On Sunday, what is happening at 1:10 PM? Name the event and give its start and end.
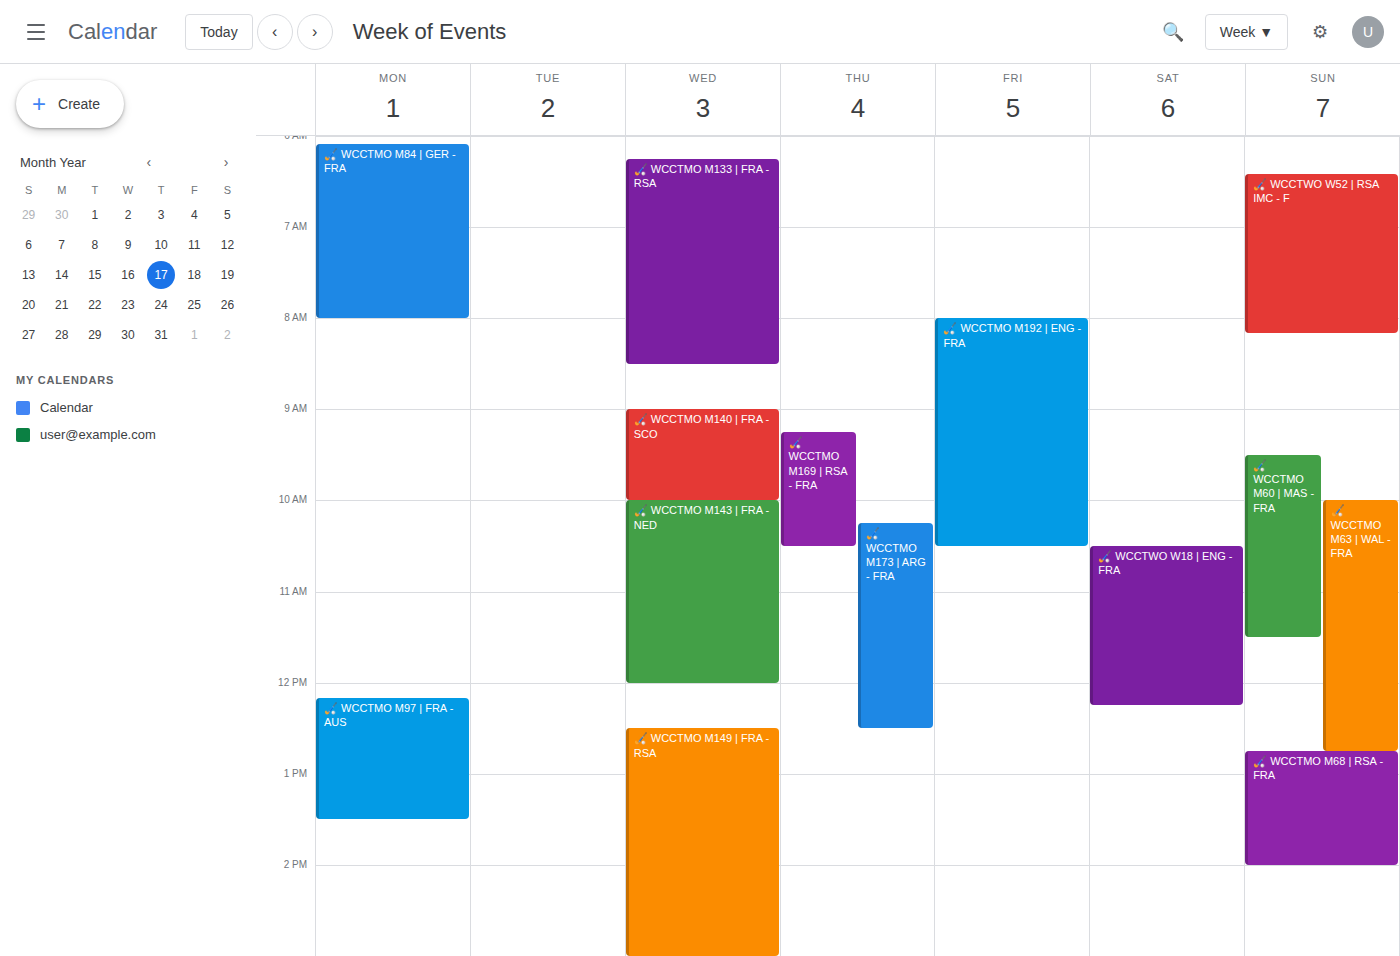
"🏑 WCCTMO M68 | RSA - FRA", 12:45 PM to 2:00 PM